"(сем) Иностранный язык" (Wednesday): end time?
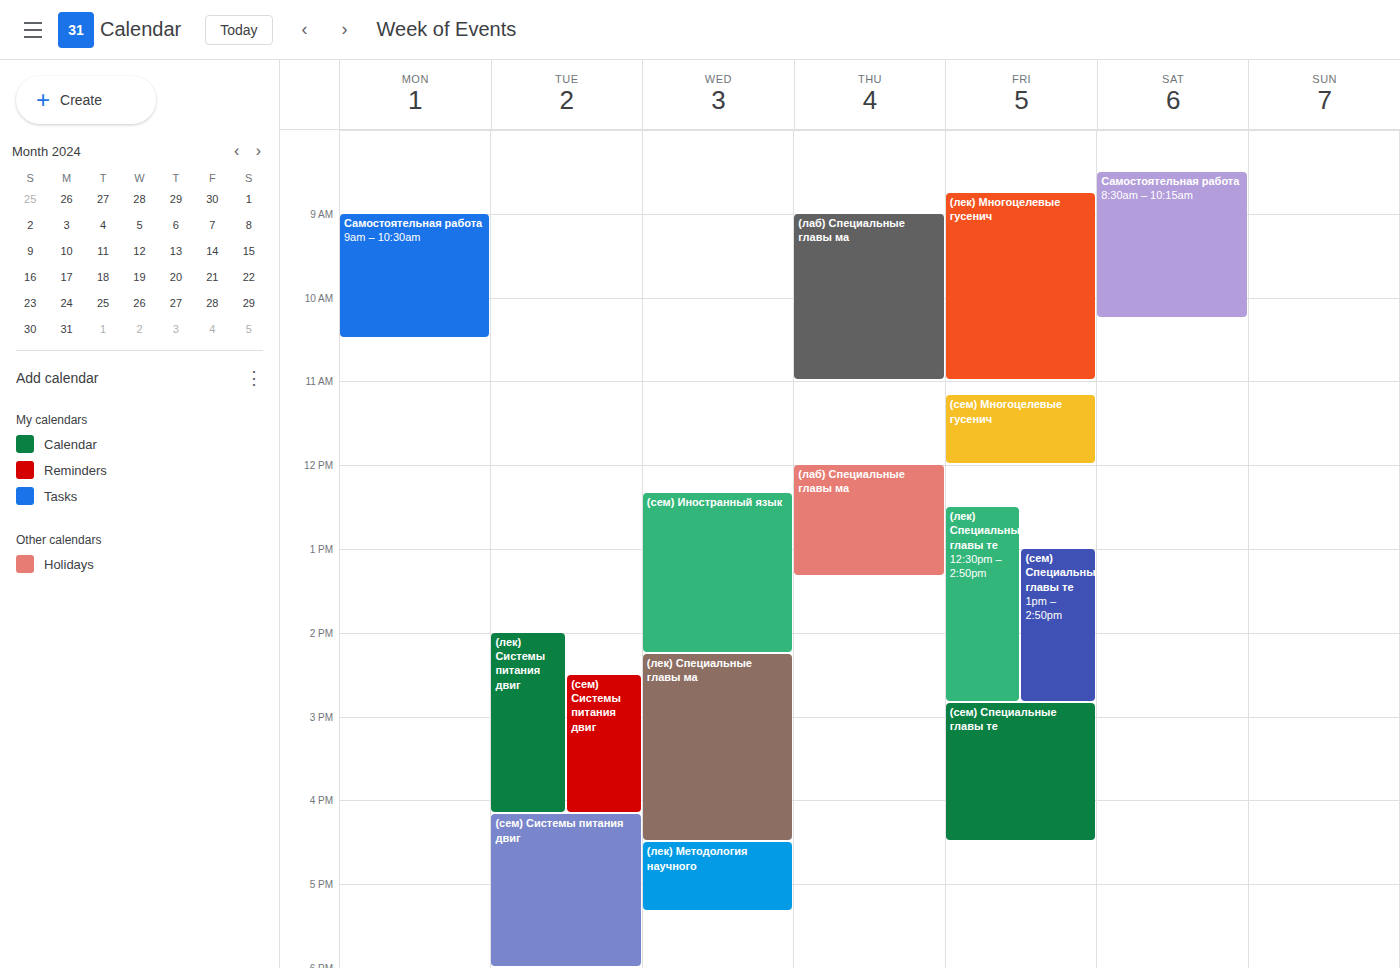
2:15 PM